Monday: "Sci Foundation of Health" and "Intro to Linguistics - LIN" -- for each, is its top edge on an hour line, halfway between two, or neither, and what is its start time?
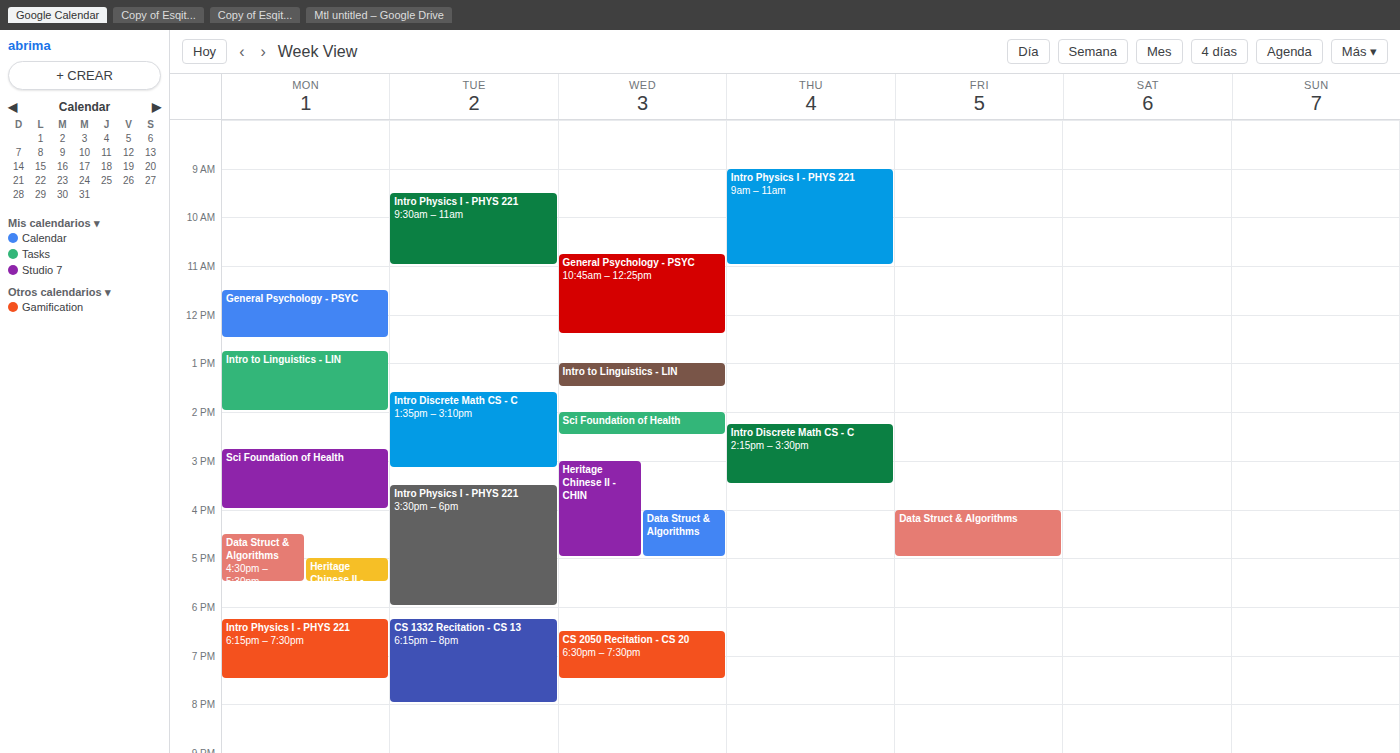
"Sci Foundation of Health": 2:45 PM, neither: three quarters of the way from the 2 PM line to the 3 PM line. "Intro to Linguistics - LIN": 12:45 PM, neither: three quarters of the way from the 12 PM line to the 1 PM line.